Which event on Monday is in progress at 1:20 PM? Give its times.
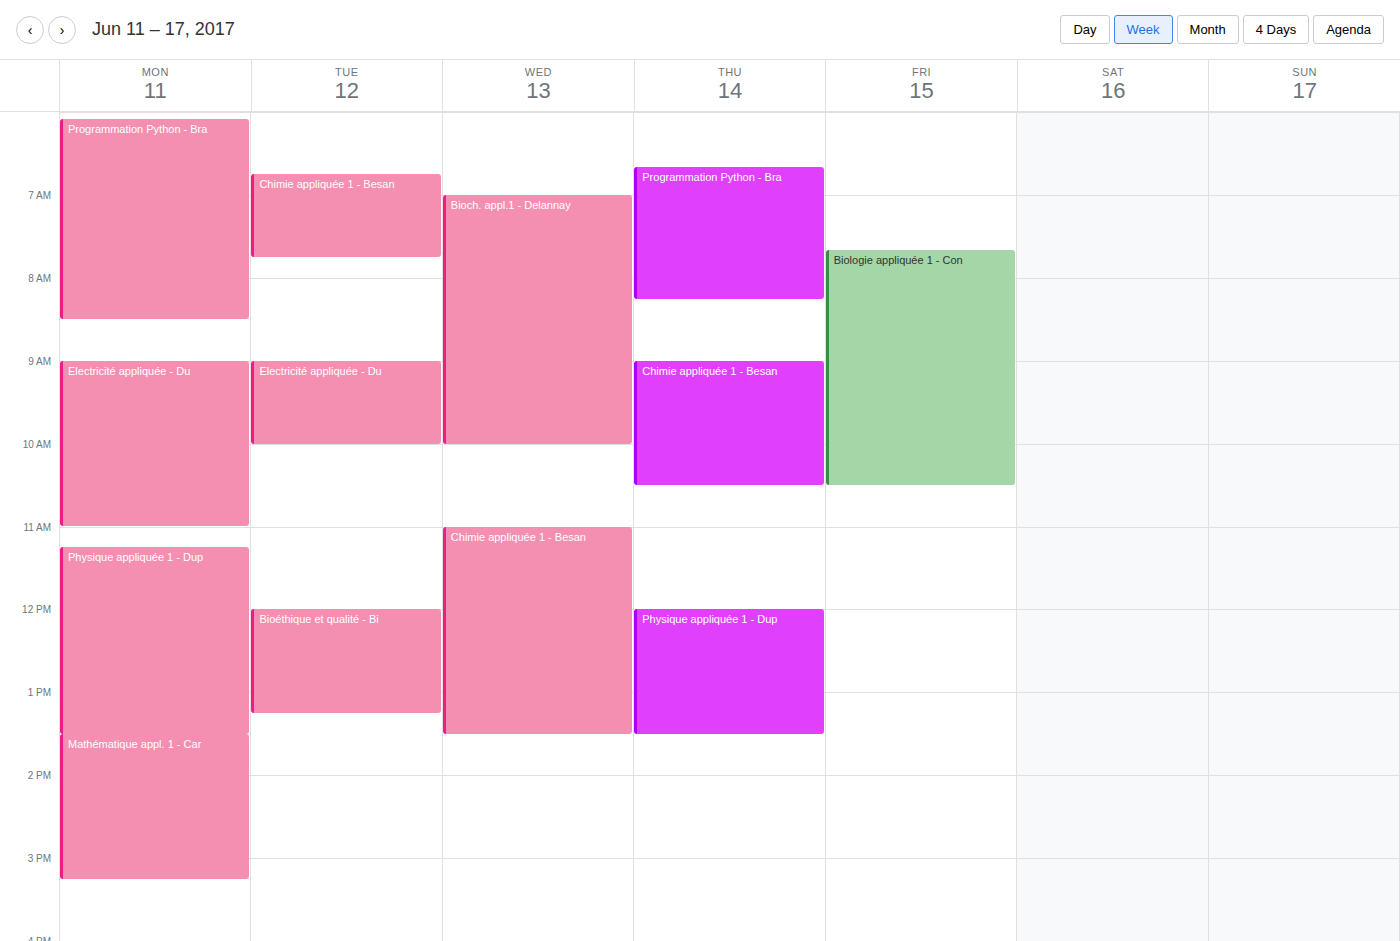
"Physique appliquée 1 - Dup", 11:15 AM to 1:30 PM